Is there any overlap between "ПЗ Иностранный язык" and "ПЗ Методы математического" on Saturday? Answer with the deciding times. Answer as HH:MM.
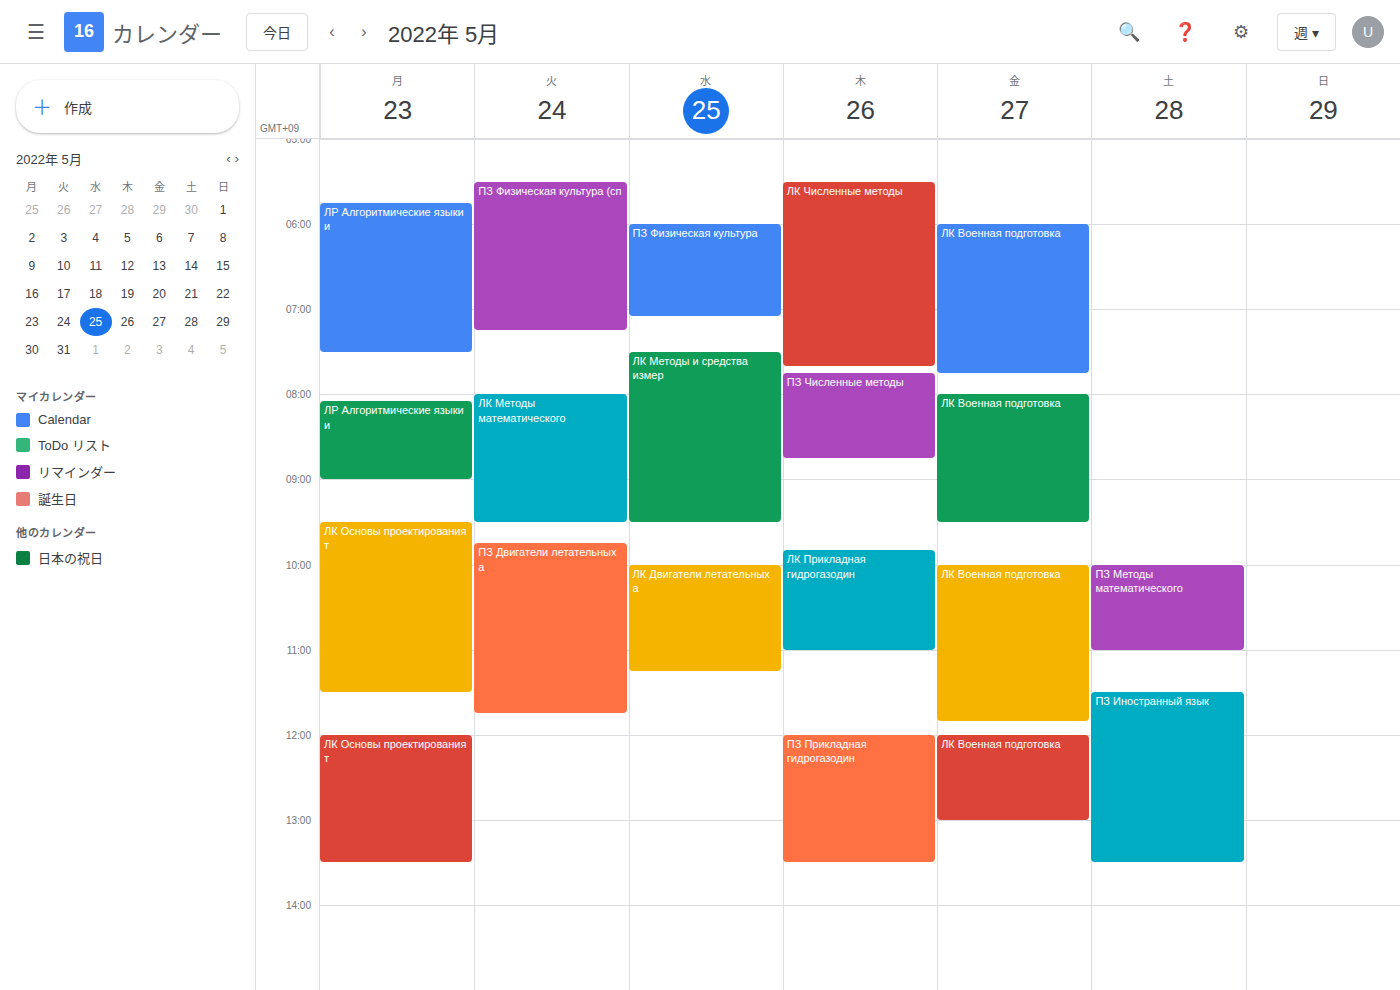
"ПЗ Методы математического" ends at 11:00 and "ПЗ Иностранный язык" starts at 11:30 -- no overlap.